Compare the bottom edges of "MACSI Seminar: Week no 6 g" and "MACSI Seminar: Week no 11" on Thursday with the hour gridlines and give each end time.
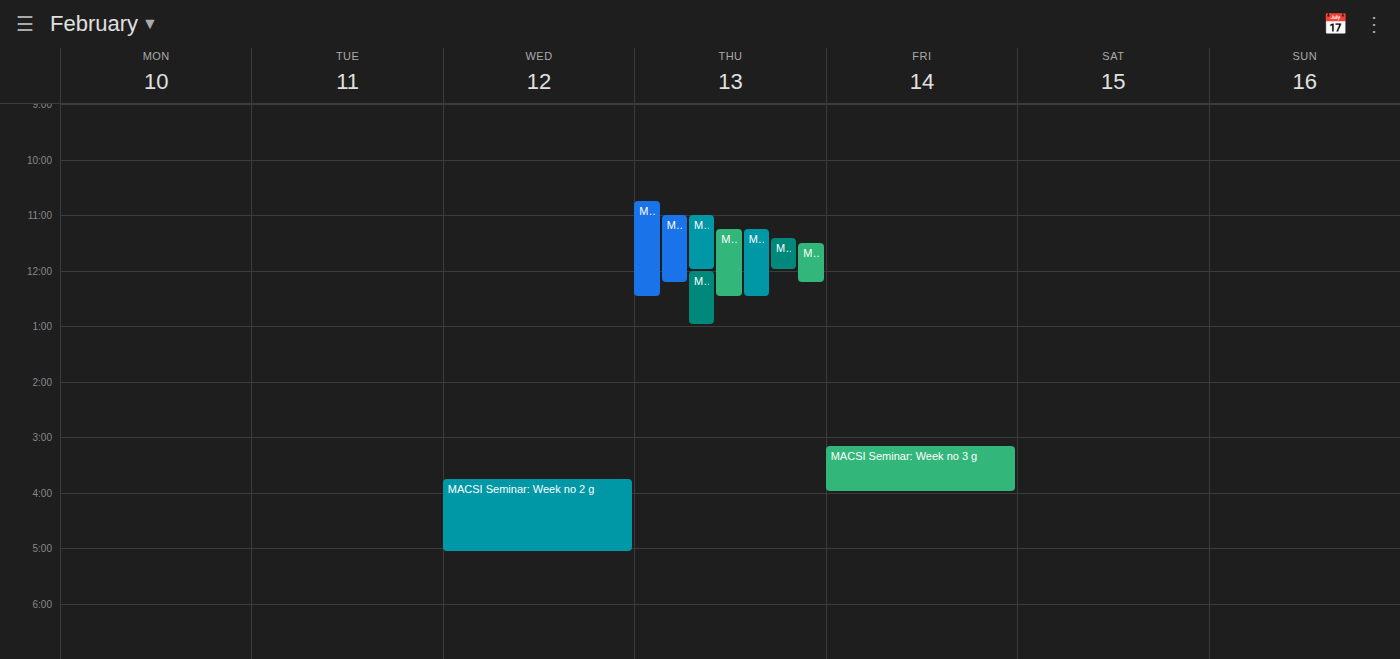
"MACSI Seminar: Week no 6 g": 12:30 PM, halfway between the 12 PM and 1 PM lines. "MACSI Seminar: Week no 11": 12:00 PM, exactly on the 12 PM line.